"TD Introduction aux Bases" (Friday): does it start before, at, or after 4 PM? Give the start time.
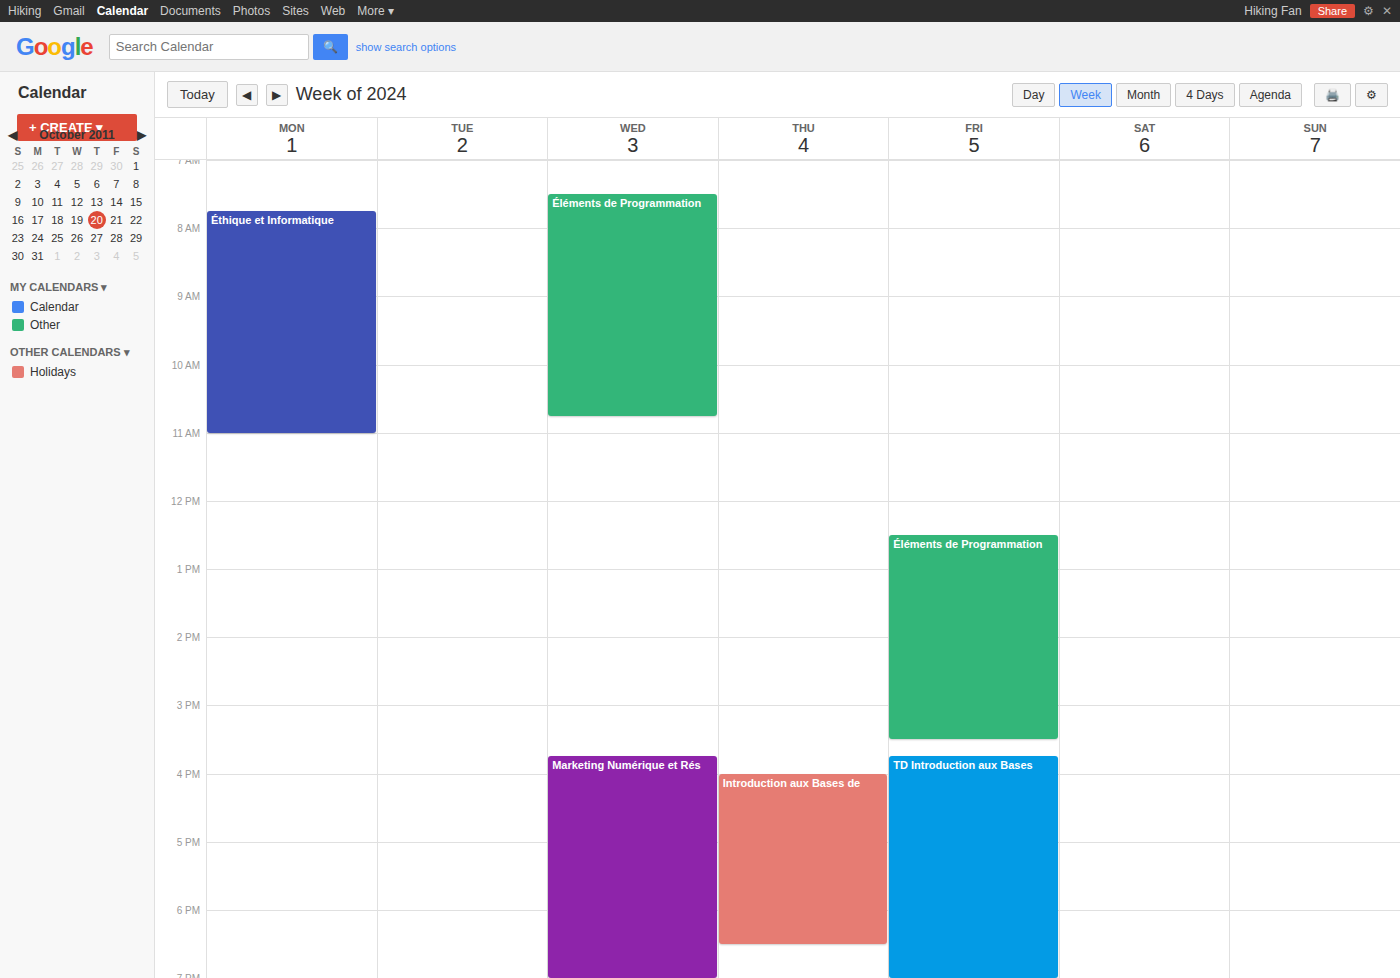
3:45 PM -- before 4 PM, 15 minutes above the 4 PM line.